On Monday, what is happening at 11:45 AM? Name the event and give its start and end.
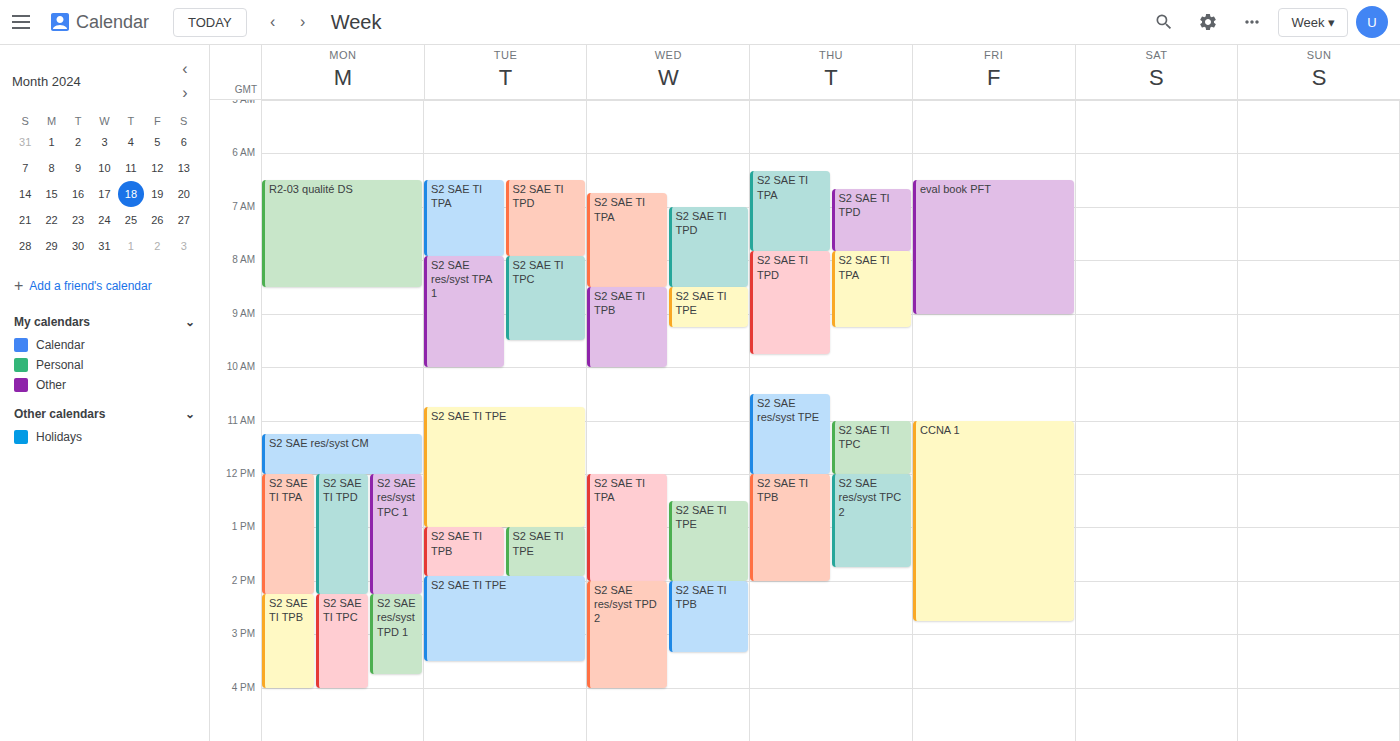
"S2 SAE res/syst CM", 11:15 AM to 12:00 PM